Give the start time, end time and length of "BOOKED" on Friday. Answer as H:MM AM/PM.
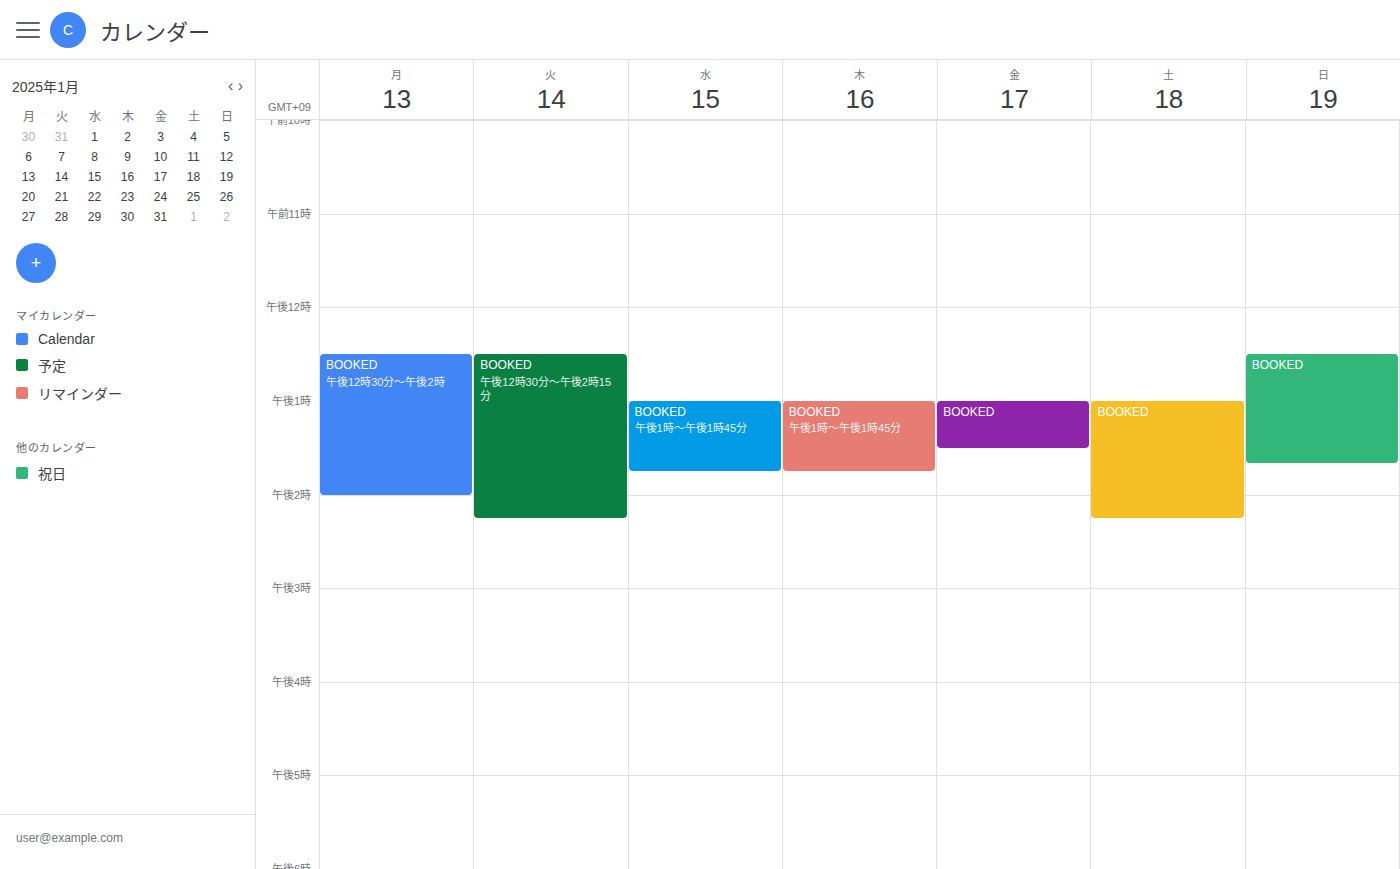
1:00 PM to 1:30 PM, 30 minutes